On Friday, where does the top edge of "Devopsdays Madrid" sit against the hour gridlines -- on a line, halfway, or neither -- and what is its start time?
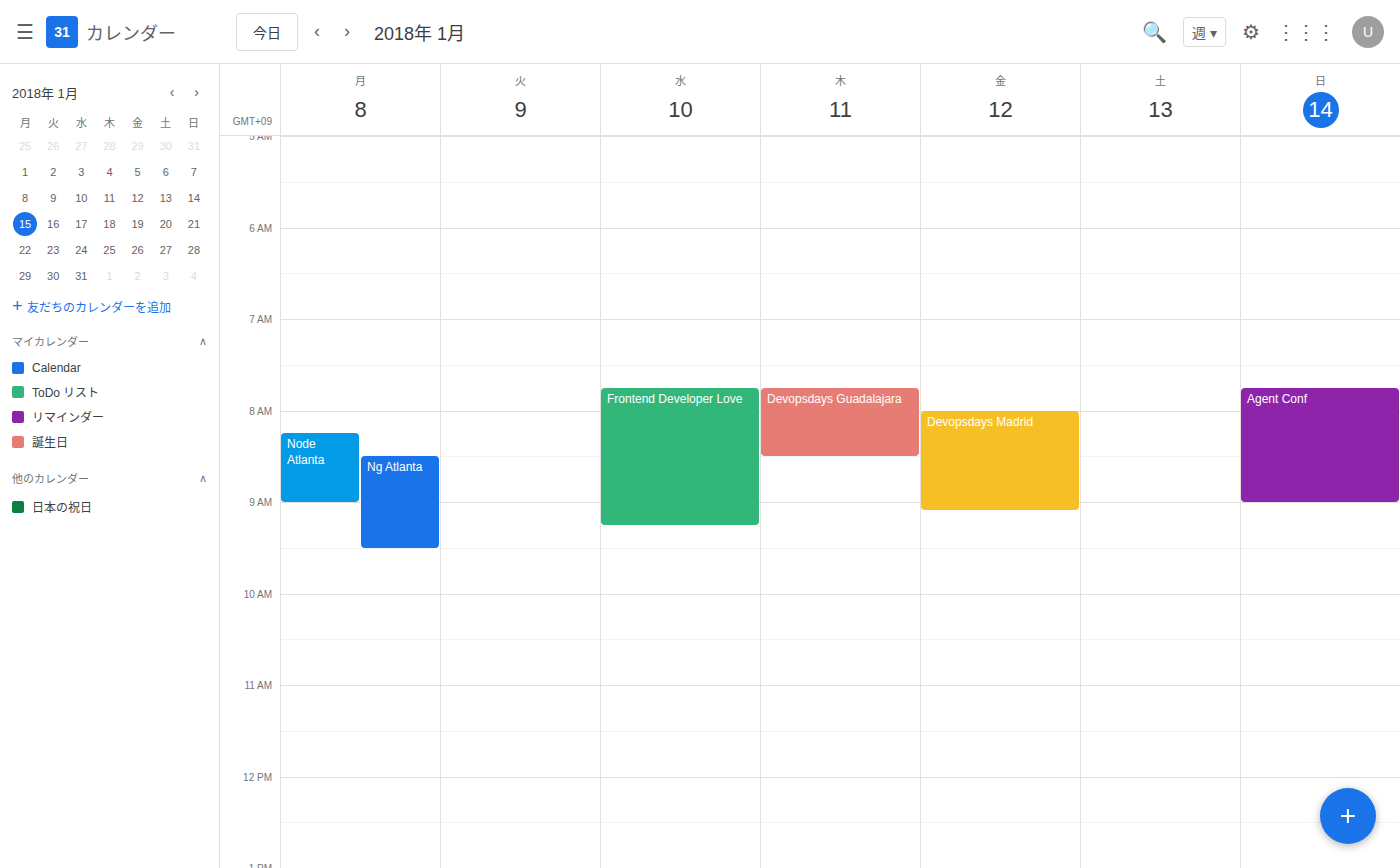
8:00 AM -- exactly on the 8 AM line.